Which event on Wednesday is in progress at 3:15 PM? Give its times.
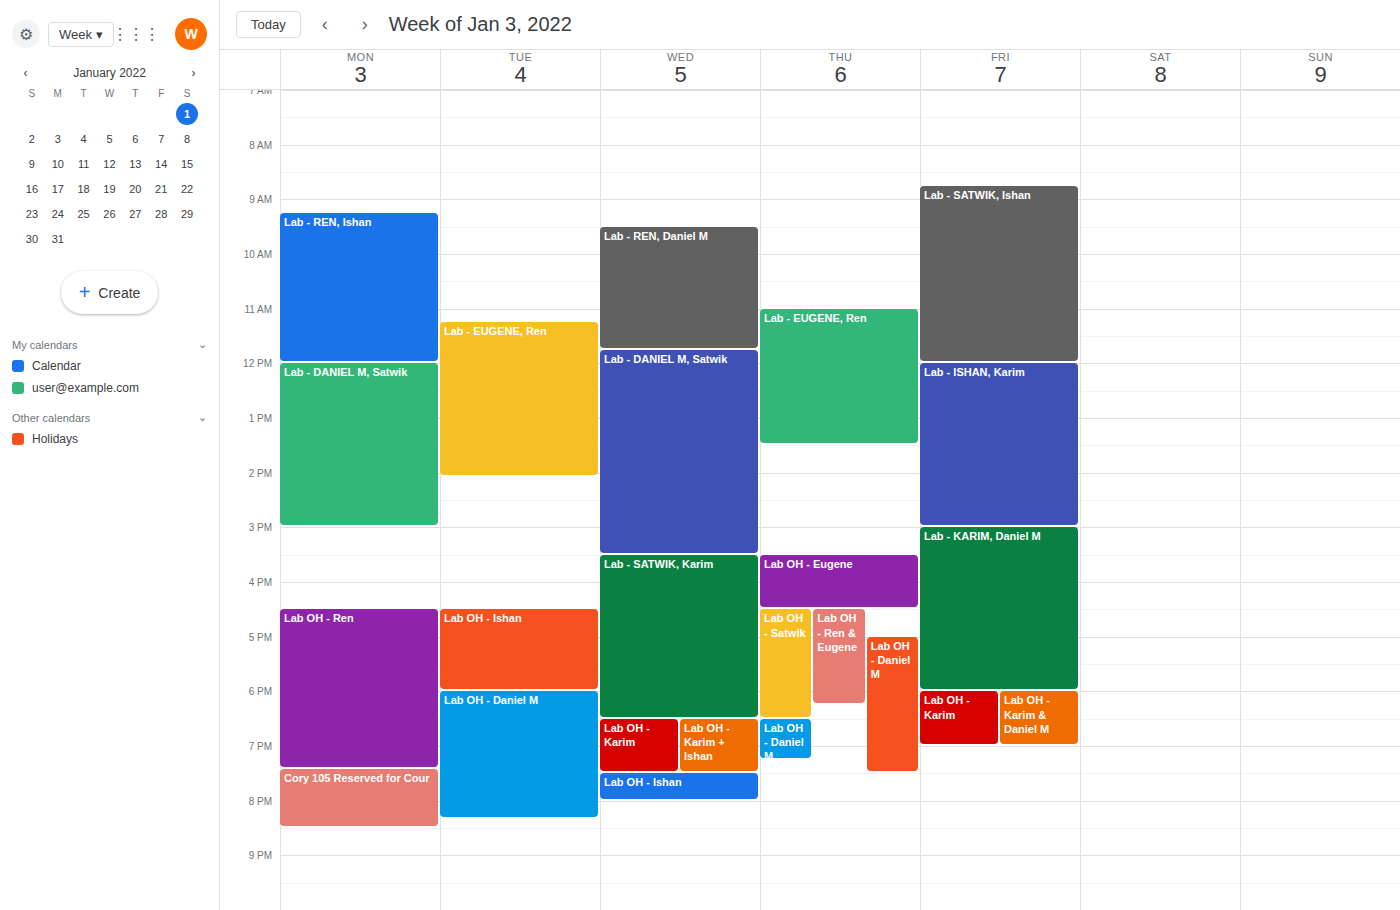
"Lab - DANIEL M, Satwik", 11:45 AM to 3:30 PM